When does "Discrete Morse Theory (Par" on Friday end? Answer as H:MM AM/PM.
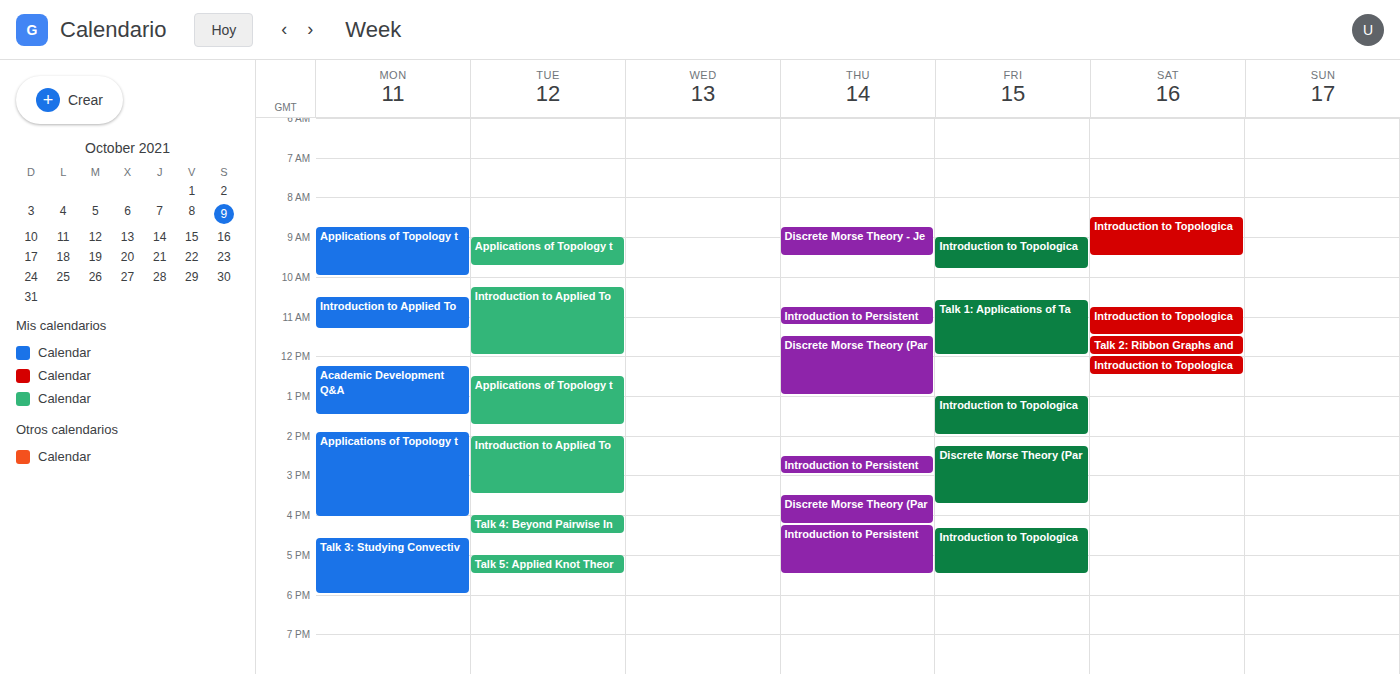
3:45 PM